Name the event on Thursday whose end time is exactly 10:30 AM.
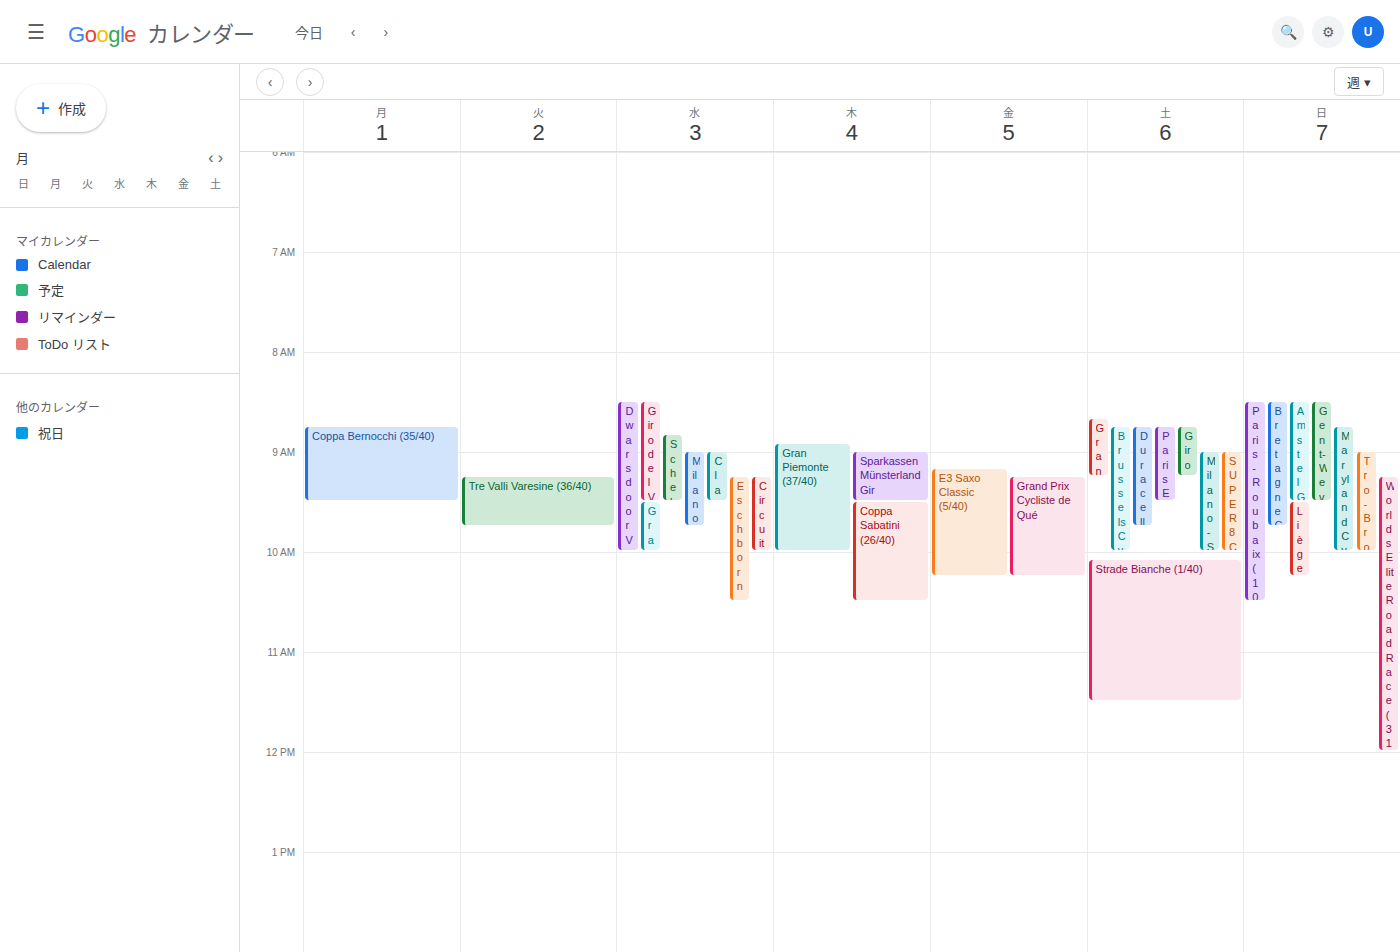
"Coppa Sabatini (26/40)"